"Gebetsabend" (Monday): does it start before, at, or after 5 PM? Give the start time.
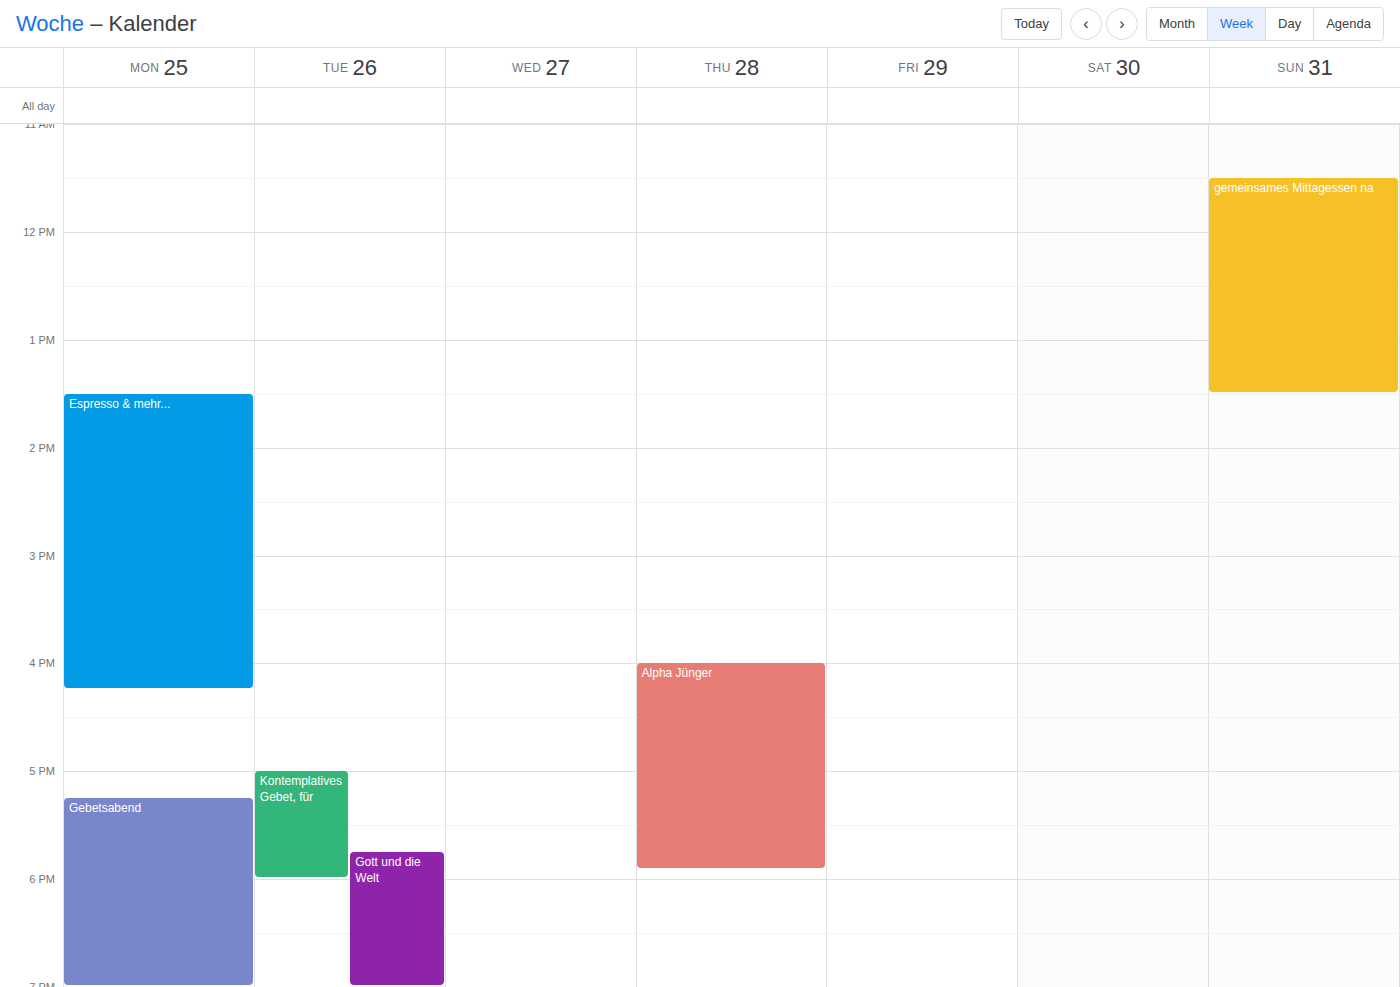
5:15 PM -- after 5 PM, 15 minutes below the 5 PM line.